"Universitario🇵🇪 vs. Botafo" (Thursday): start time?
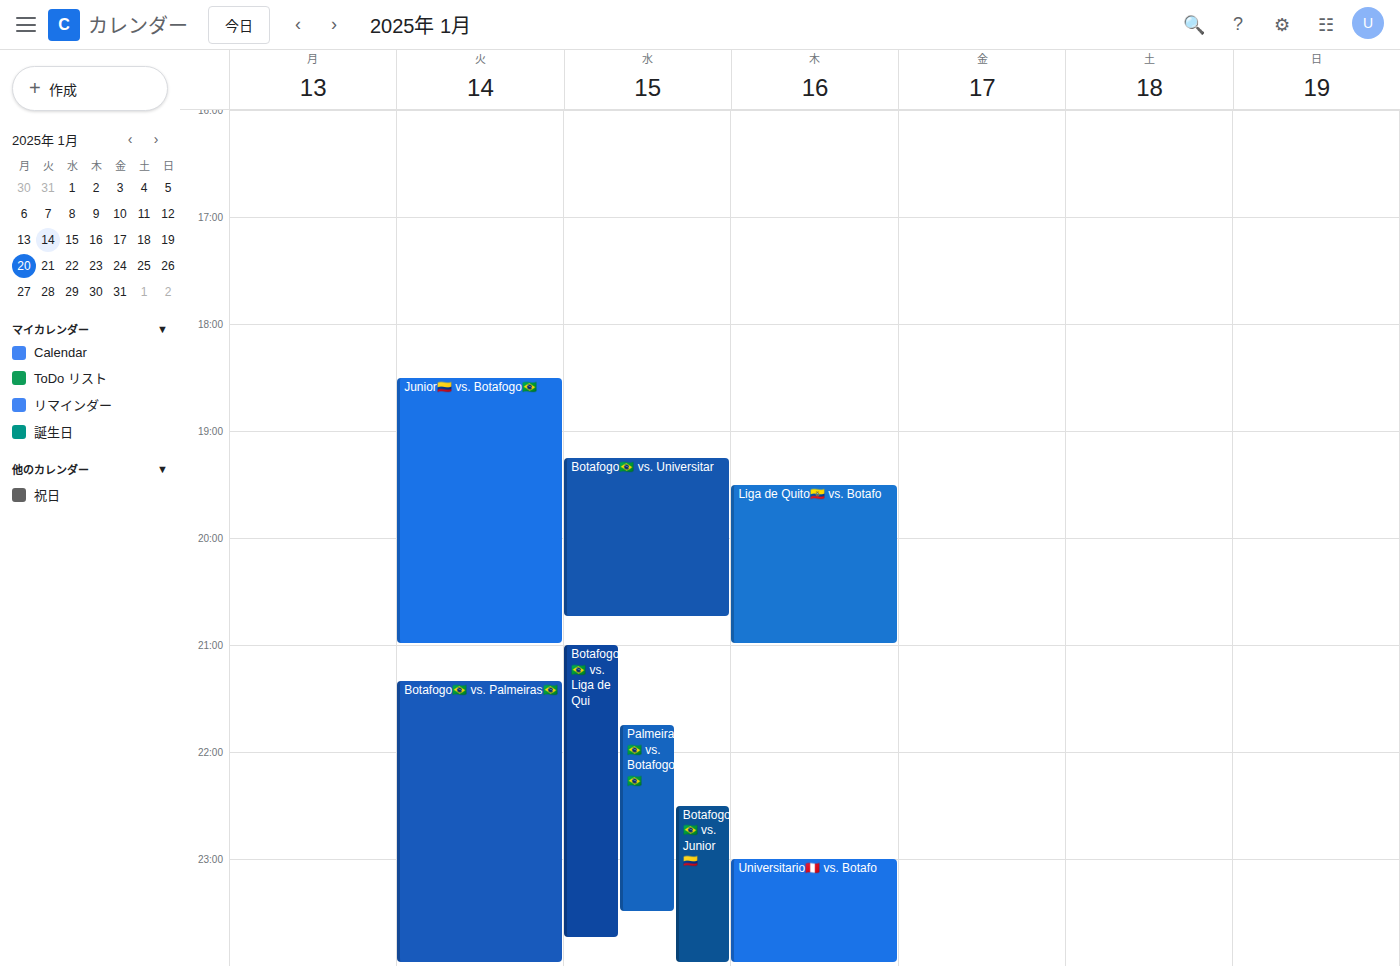
23:00